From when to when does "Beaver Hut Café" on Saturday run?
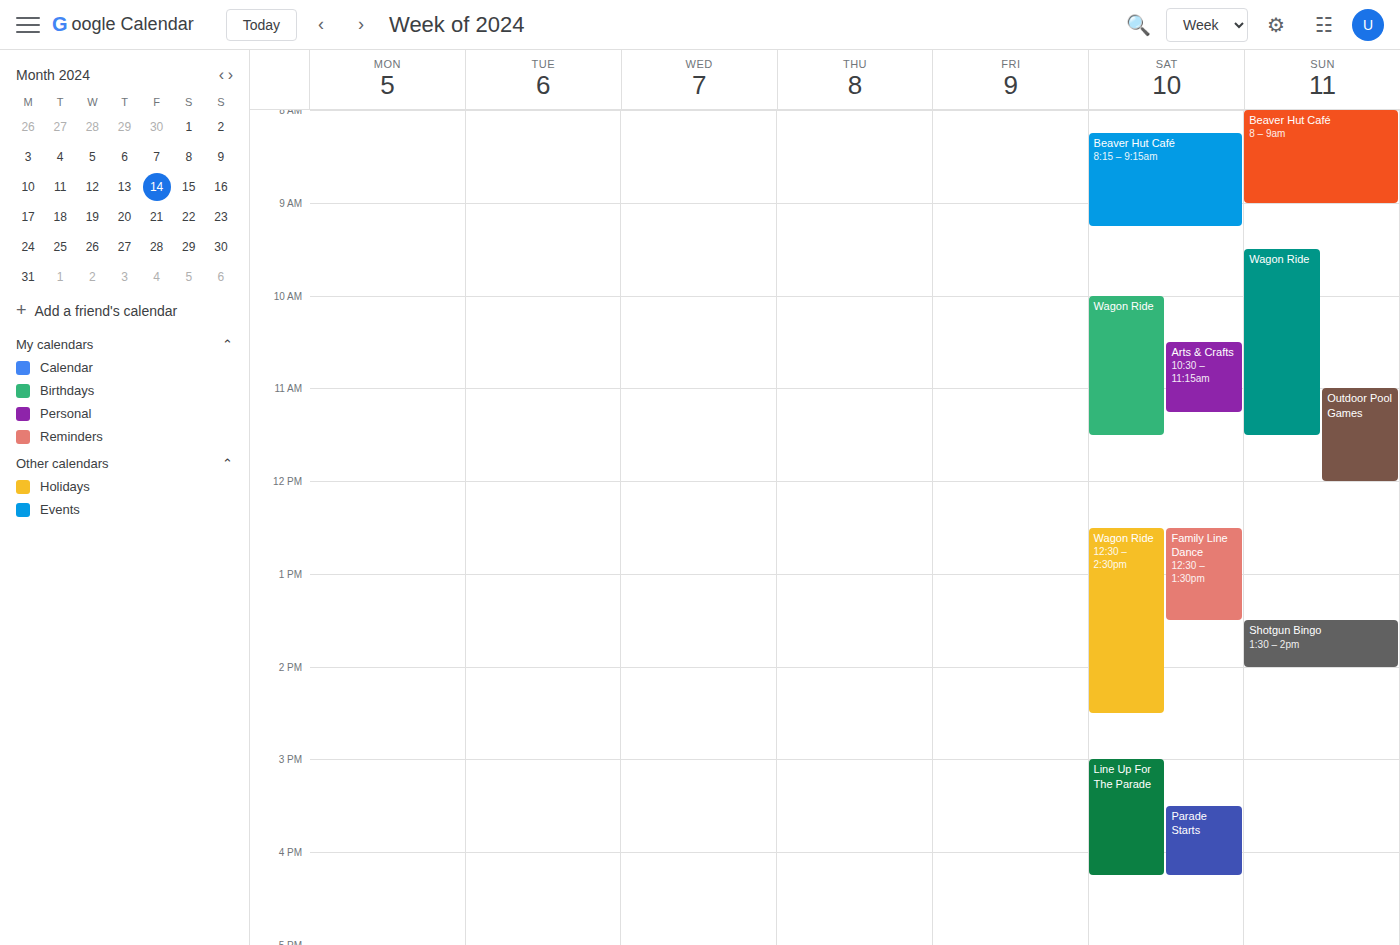
8:15 AM to 9:15 AM